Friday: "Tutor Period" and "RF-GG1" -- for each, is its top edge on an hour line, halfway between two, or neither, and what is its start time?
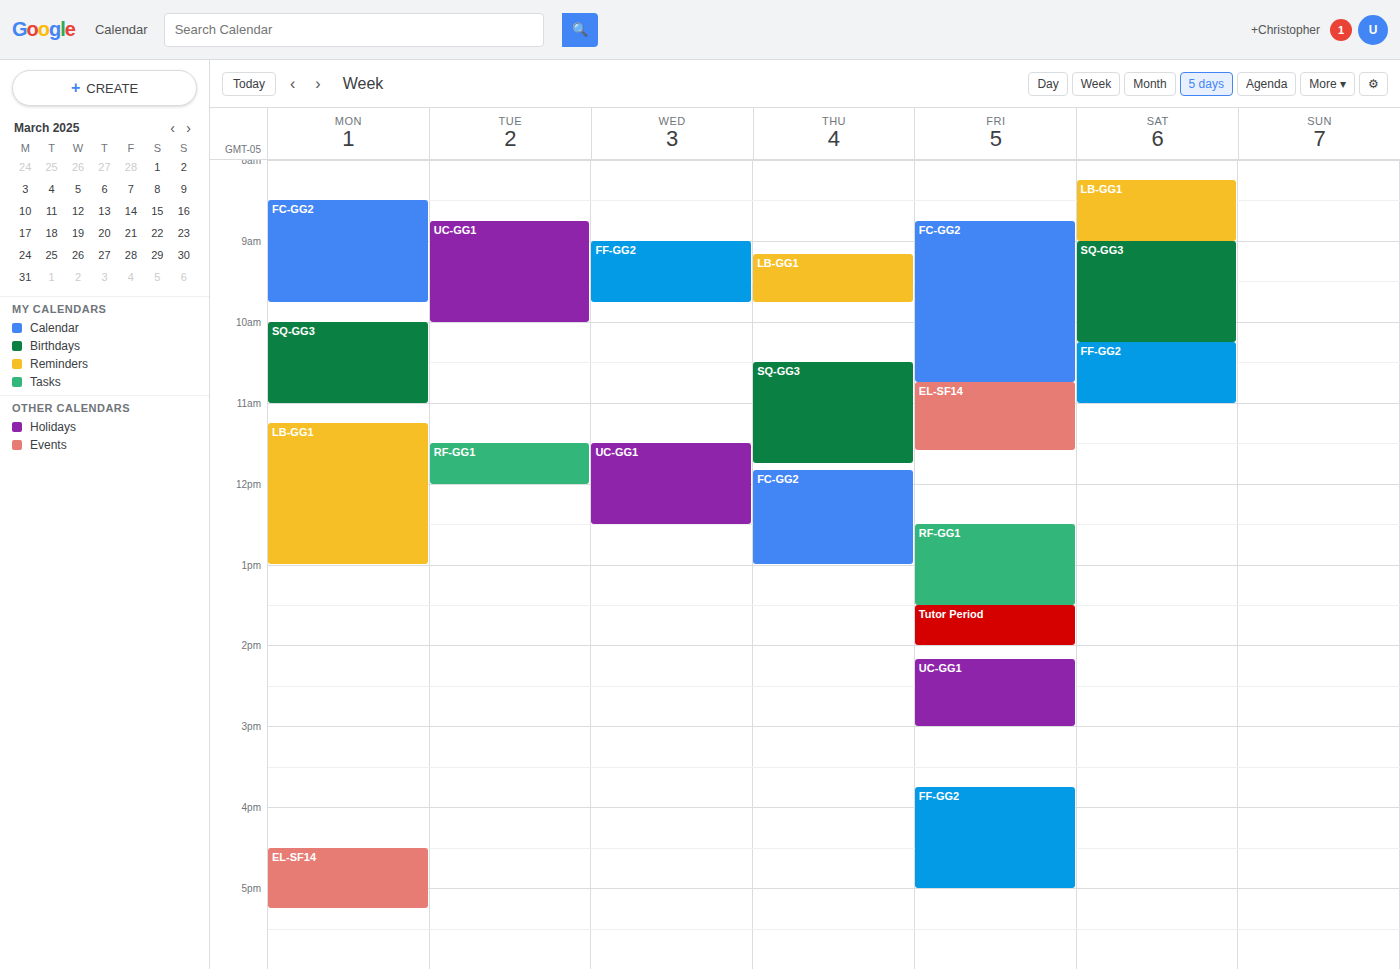
"Tutor Period": 1:30 PM, halfway between the 1 PM and 2 PM lines. "RF-GG1": 12:30 PM, halfway between the 12 PM and 1 PM lines.